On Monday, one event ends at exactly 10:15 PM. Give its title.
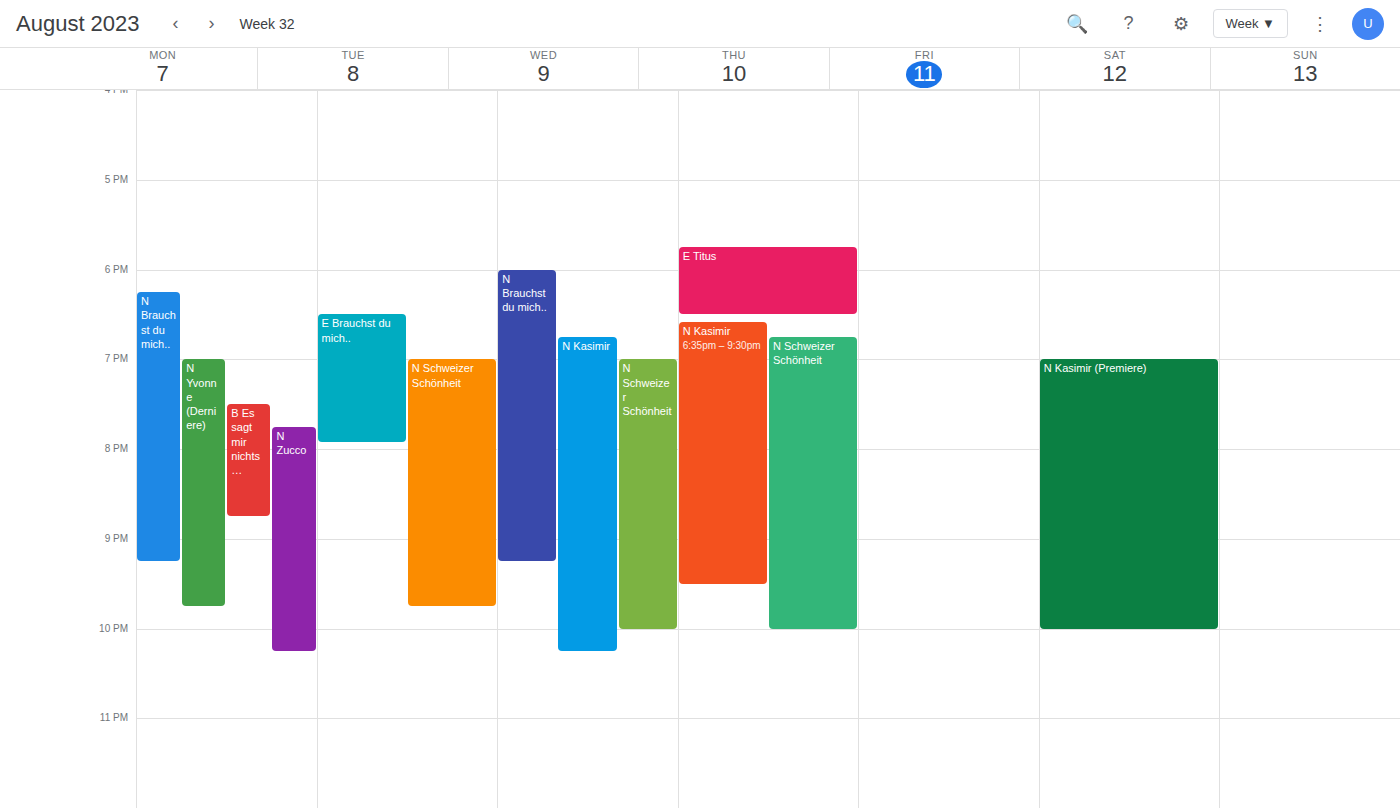
"N Zucco"